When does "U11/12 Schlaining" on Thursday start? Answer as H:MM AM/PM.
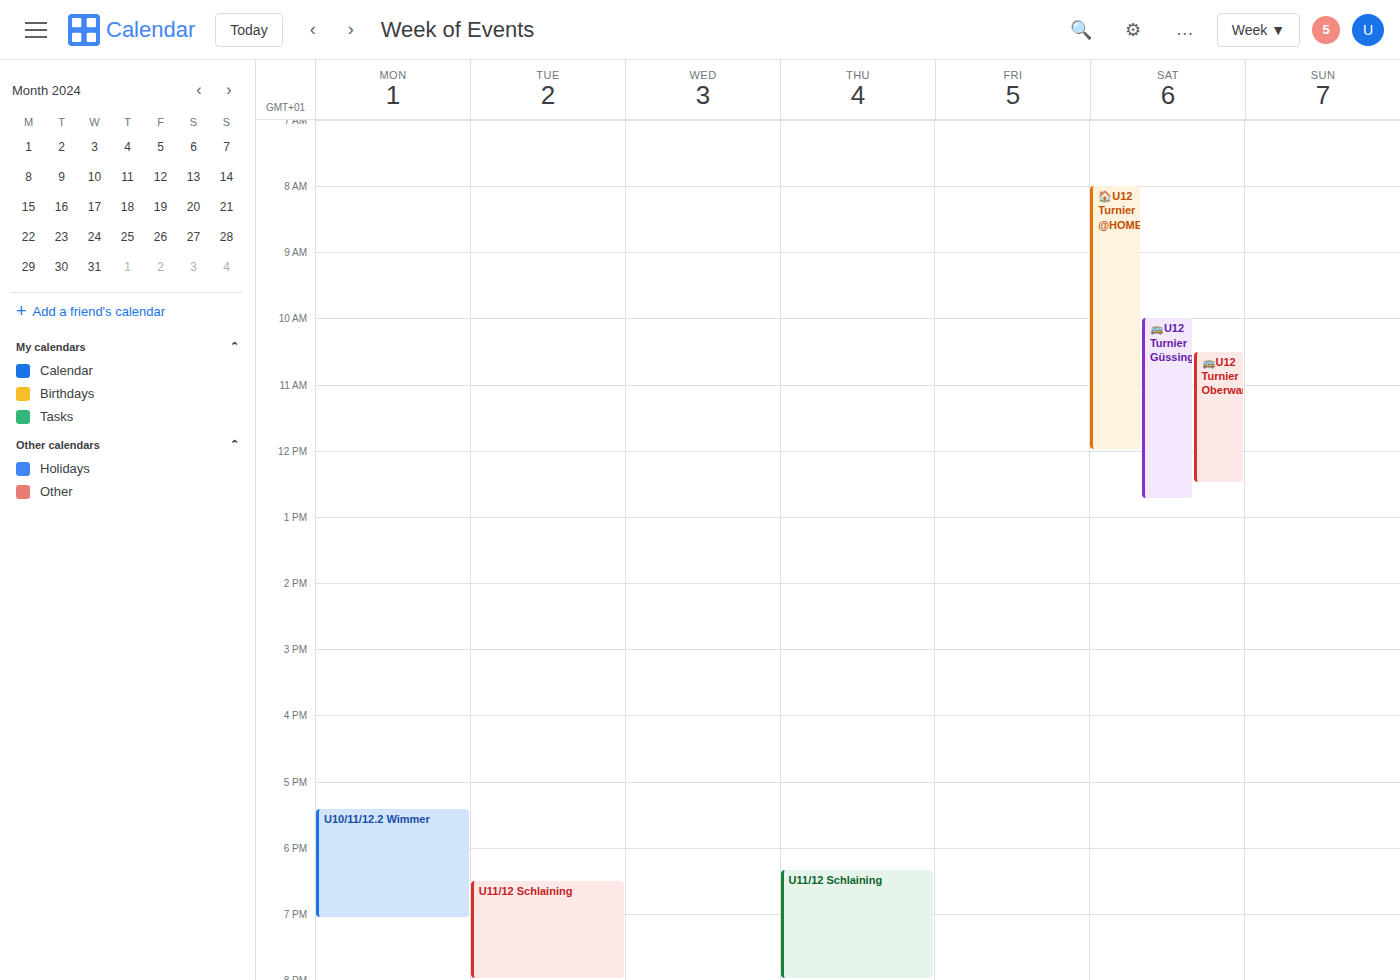
6:20 PM